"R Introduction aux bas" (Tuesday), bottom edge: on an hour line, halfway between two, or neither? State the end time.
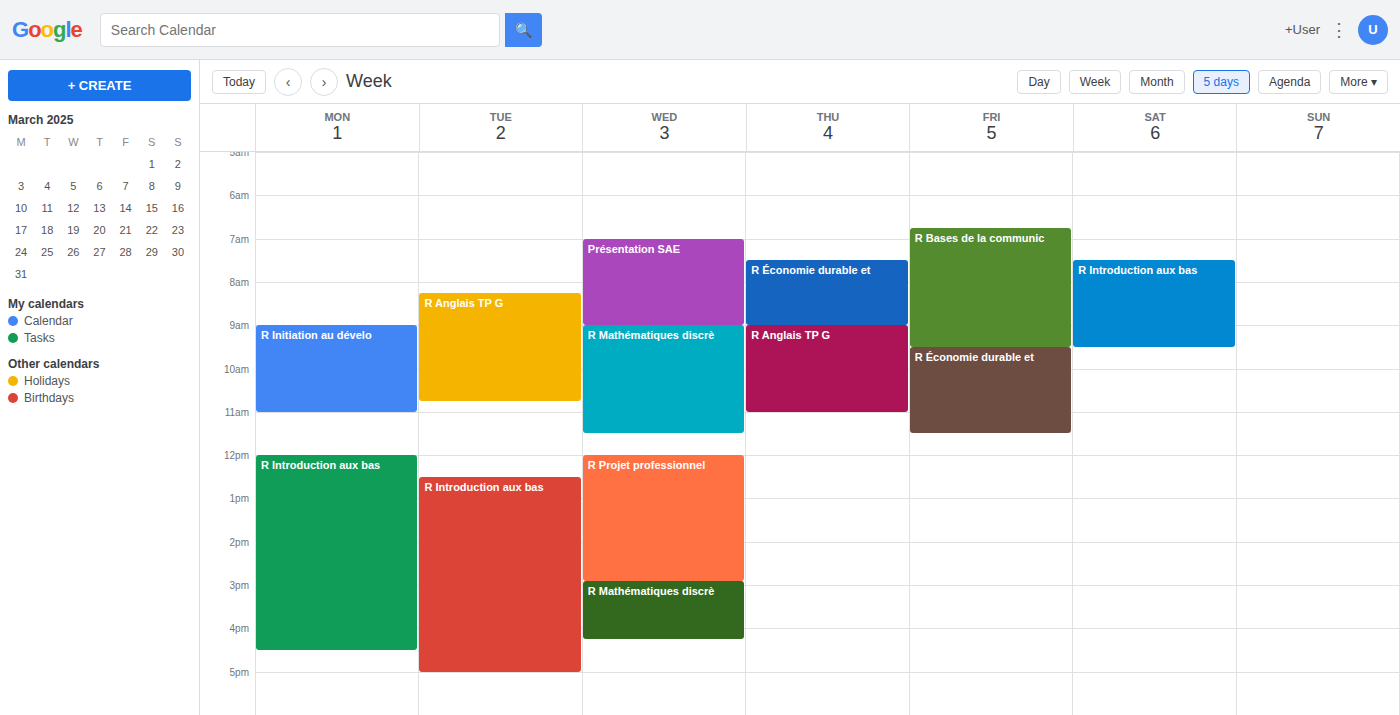
5:00 PM -- exactly on the 5 PM line.